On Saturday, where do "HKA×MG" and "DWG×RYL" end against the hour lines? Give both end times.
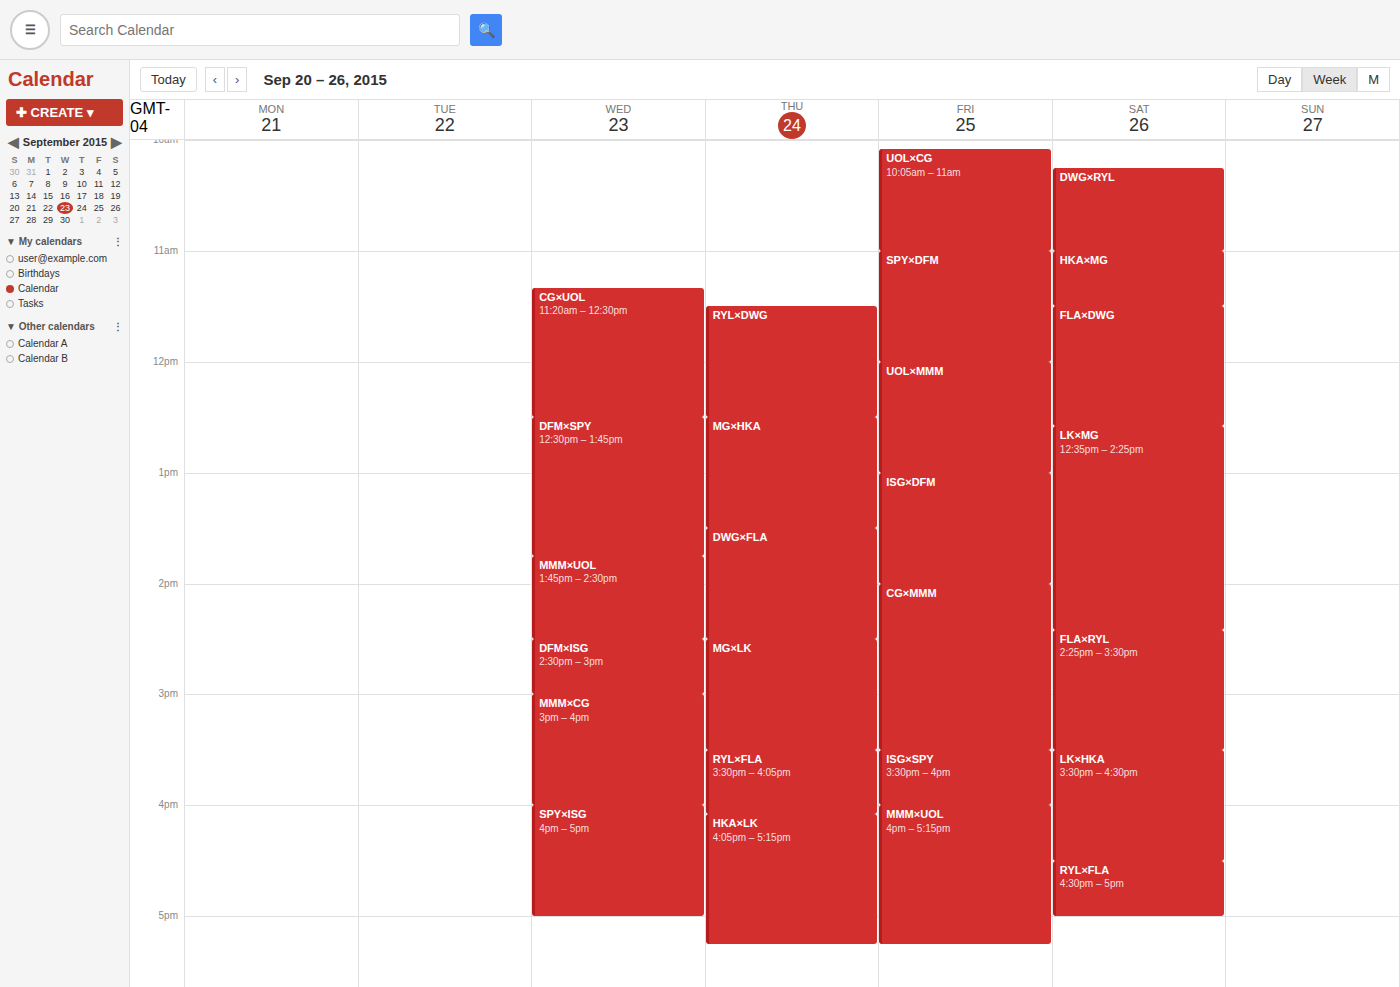
"HKA×MG": 11:30 AM, halfway between the 11 AM and 12 PM lines. "DWG×RYL": 11:00 AM, exactly on the 11 AM line.